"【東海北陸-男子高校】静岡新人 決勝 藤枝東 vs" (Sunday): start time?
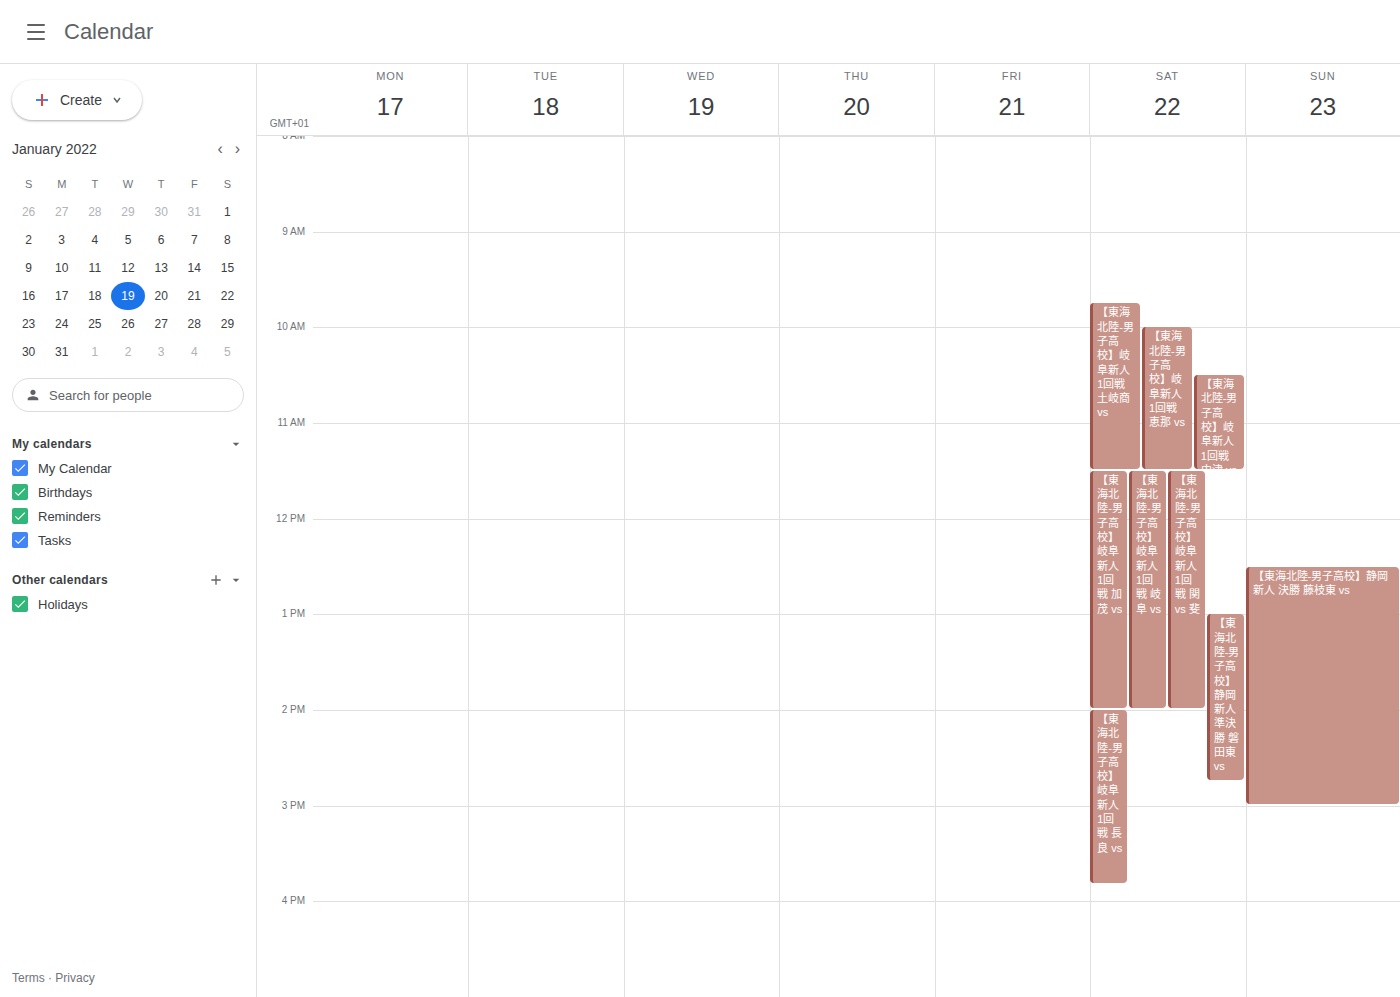
12:30 PM